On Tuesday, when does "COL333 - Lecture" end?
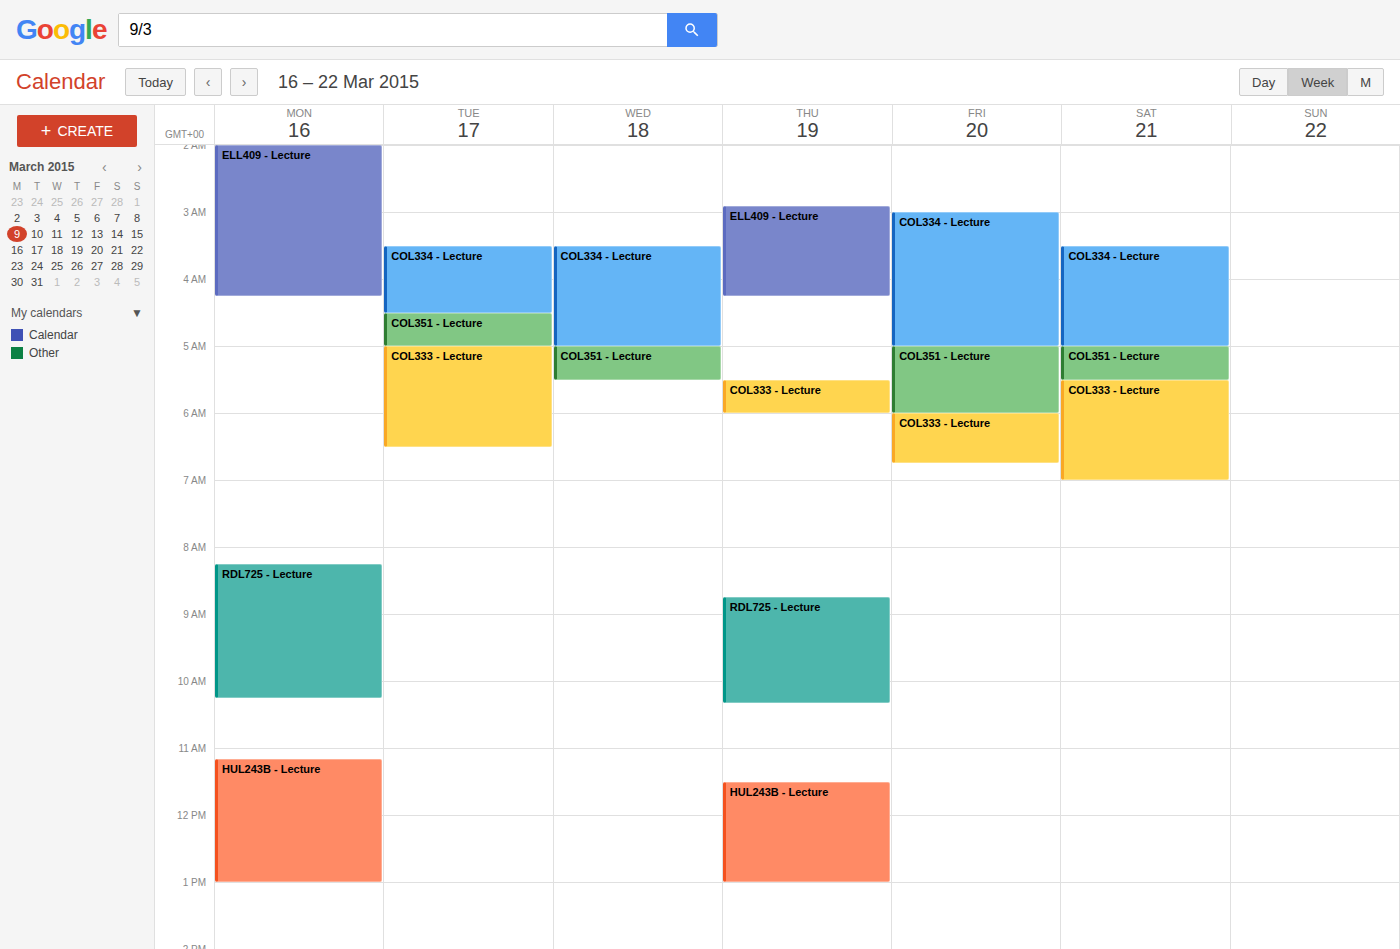
6:30 AM